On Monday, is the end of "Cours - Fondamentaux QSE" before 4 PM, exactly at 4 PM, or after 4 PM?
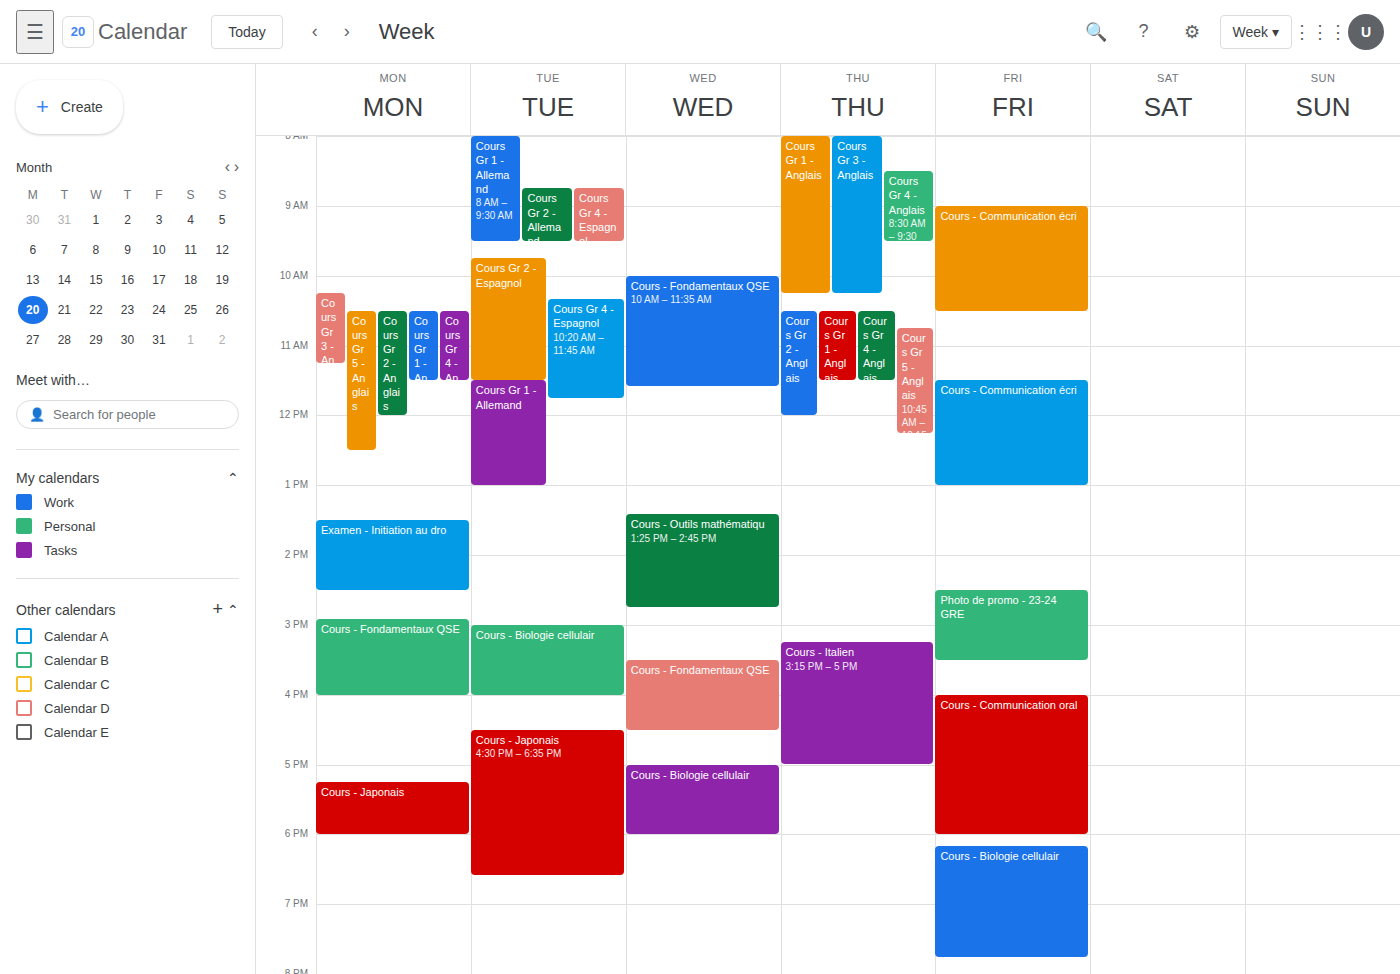
4:00 PM -- exactly at 4 PM, on the 4 PM line.